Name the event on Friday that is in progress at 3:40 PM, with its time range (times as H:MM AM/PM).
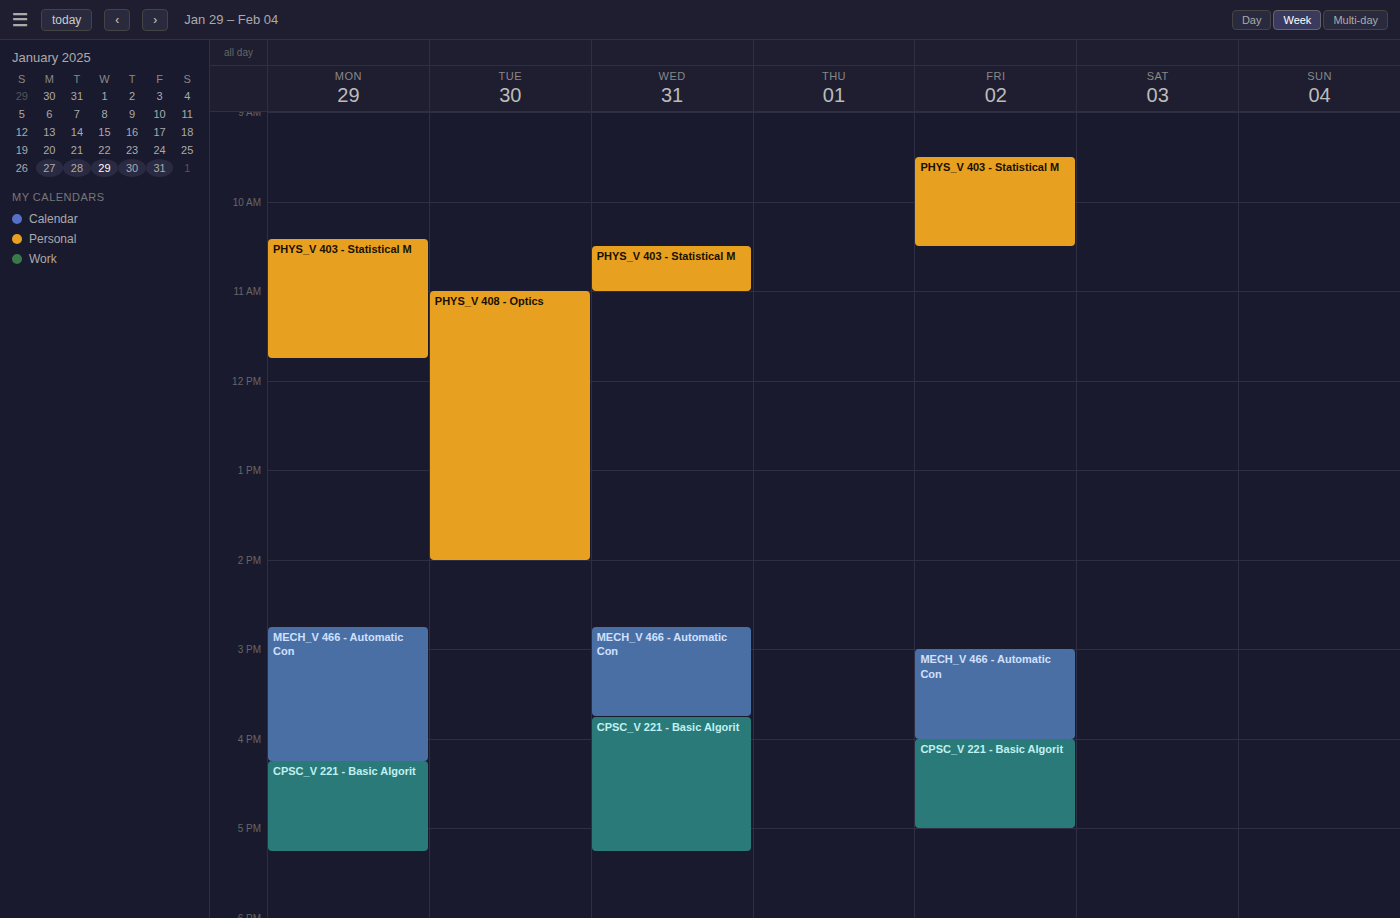
"MECH_V 466 - Automatic Con", 3:00 PM to 4:00 PM